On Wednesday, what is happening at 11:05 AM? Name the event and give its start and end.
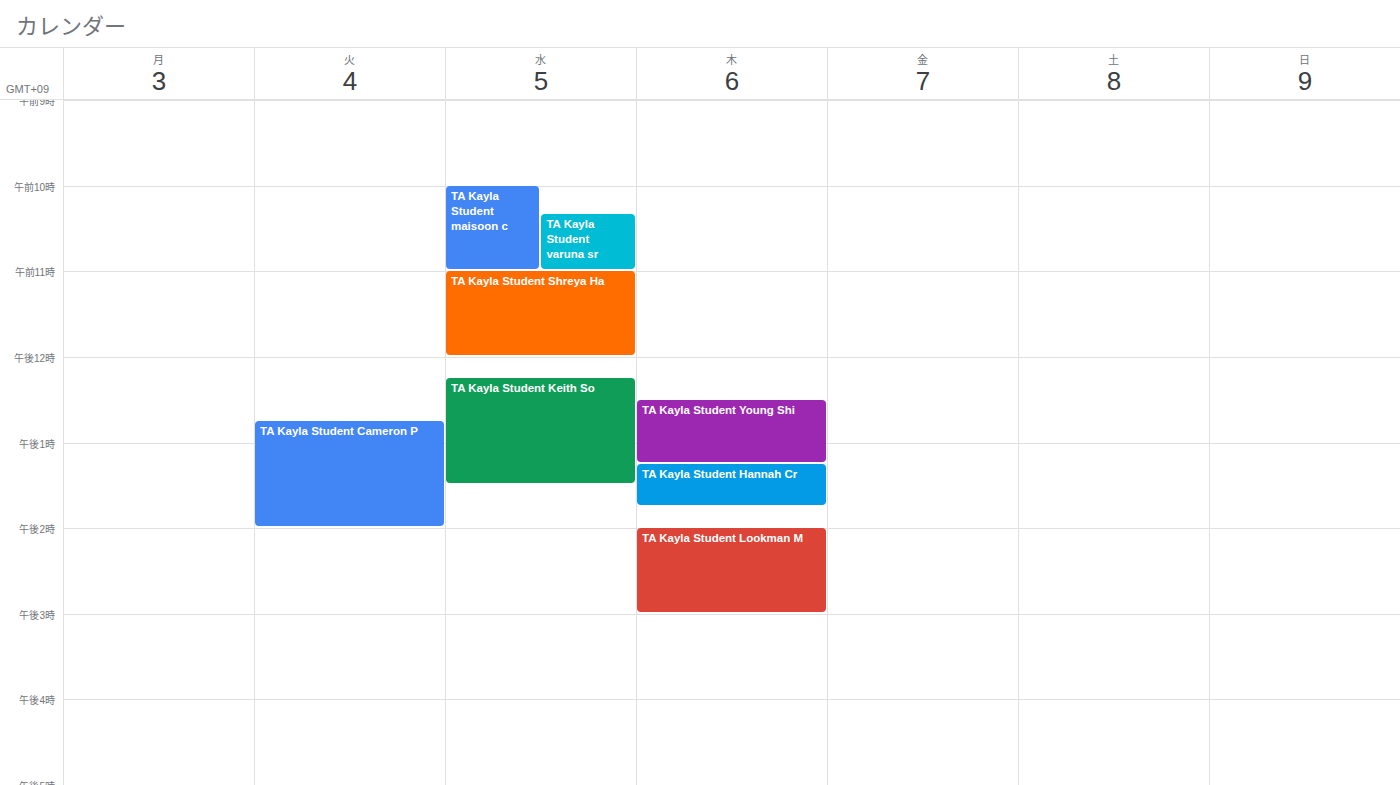
"TA Kayla Student Shreya Ha", 11:00 AM to 12:00 PM